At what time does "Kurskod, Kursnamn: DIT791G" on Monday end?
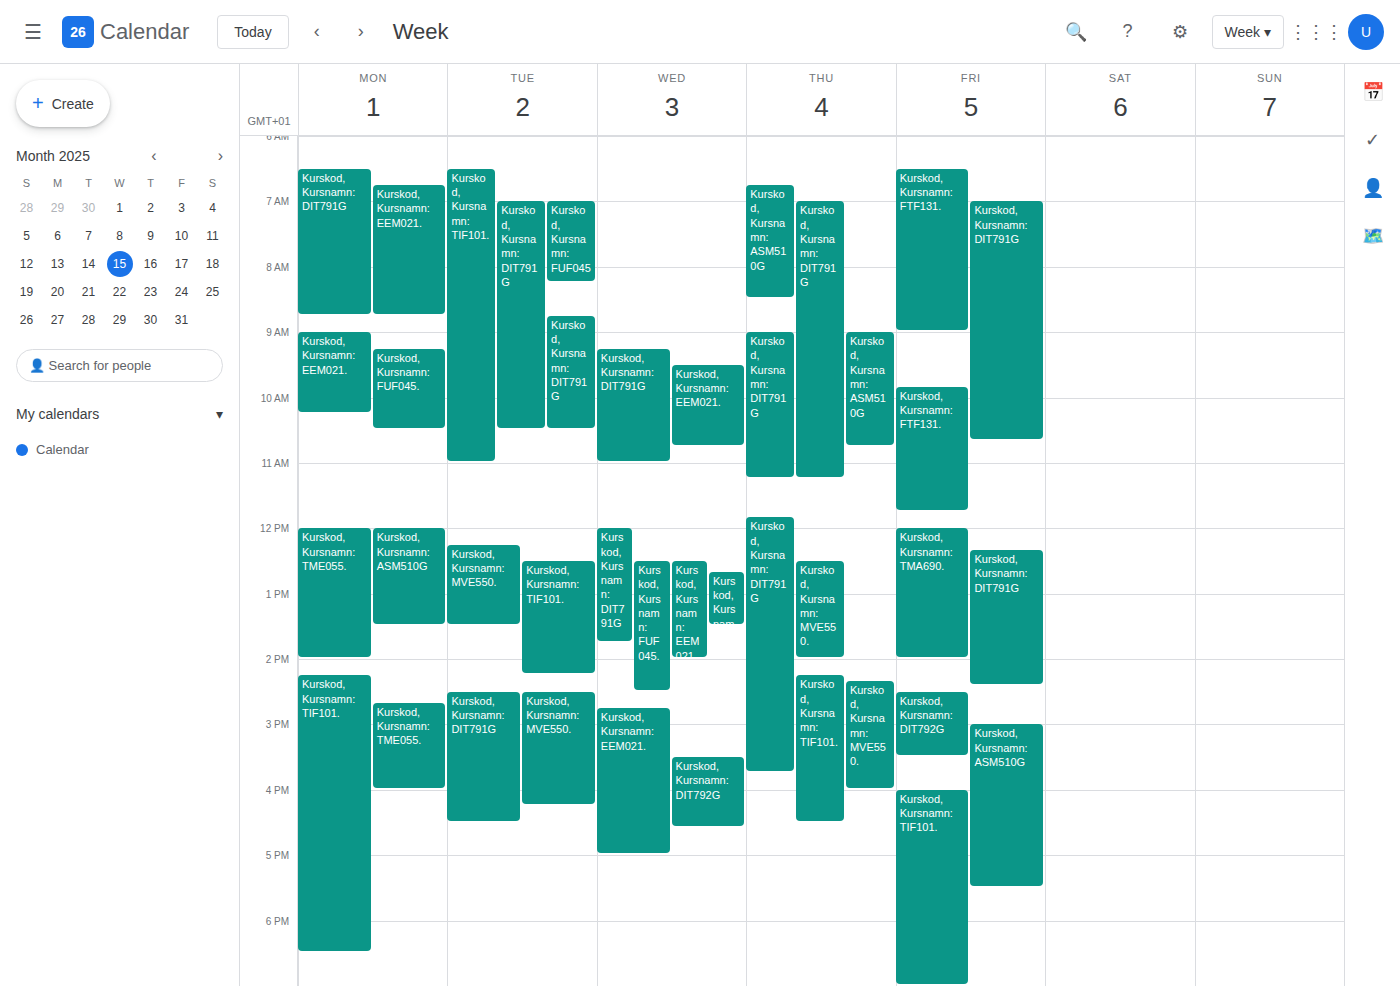
8:45 AM